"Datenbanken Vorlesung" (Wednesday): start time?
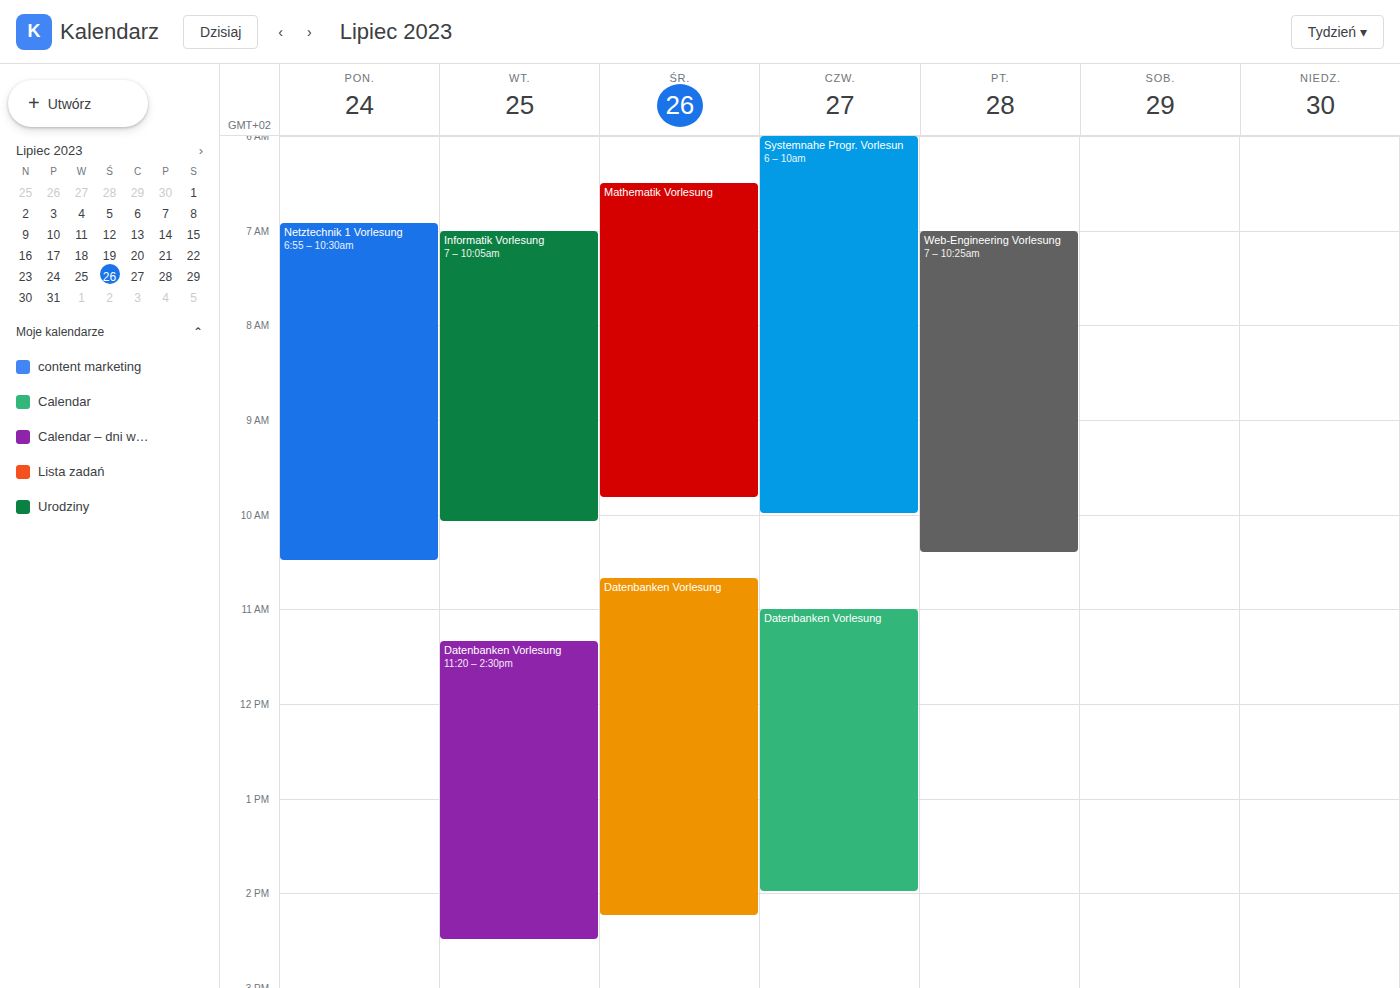
10:40 AM